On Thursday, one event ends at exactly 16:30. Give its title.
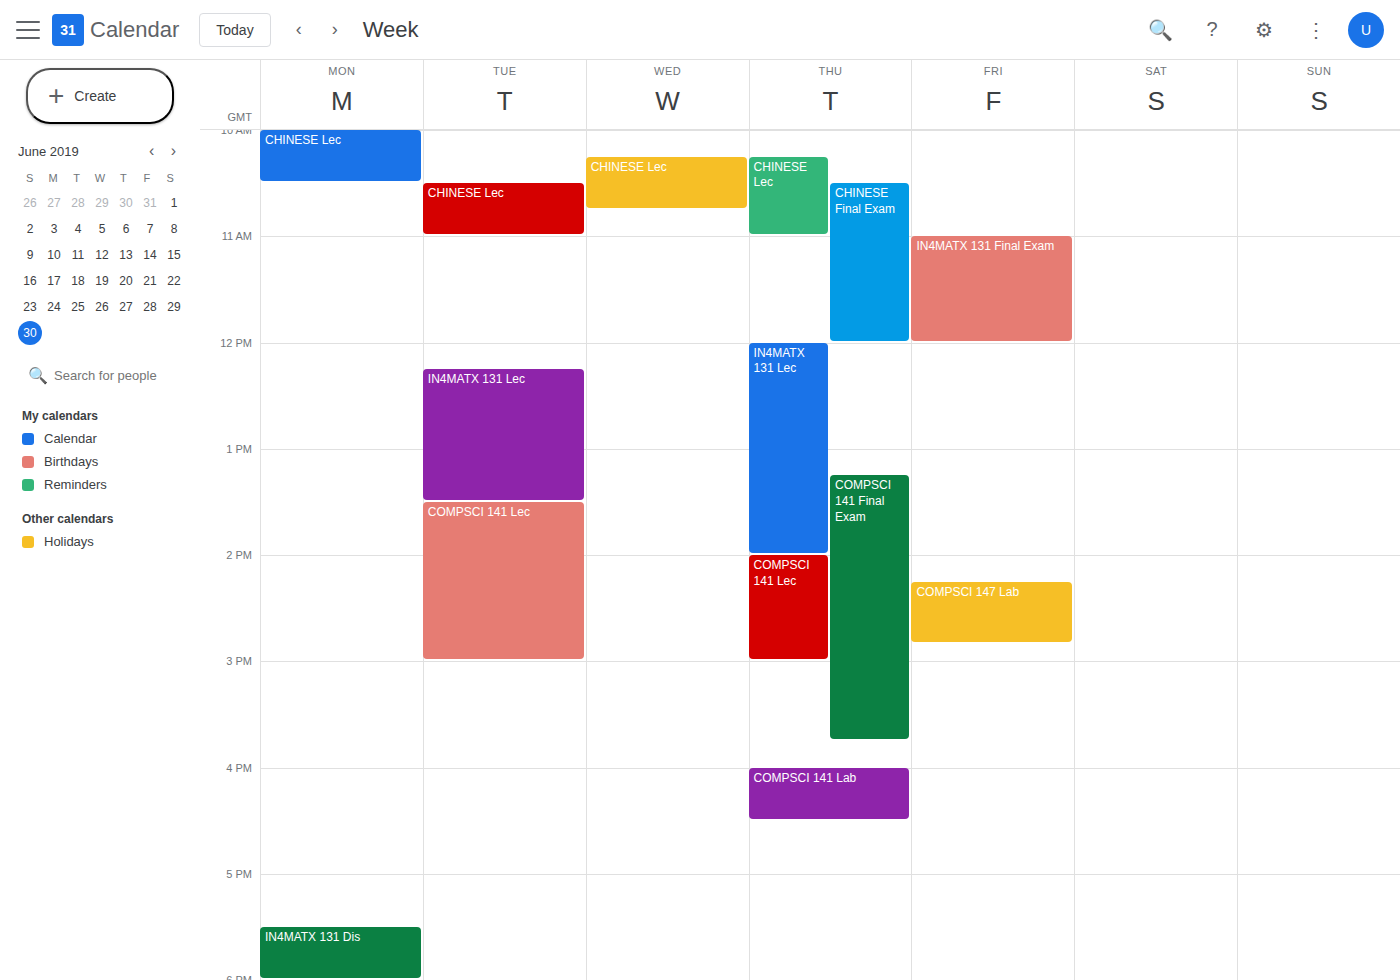
"COMPSCI 141 Lab"